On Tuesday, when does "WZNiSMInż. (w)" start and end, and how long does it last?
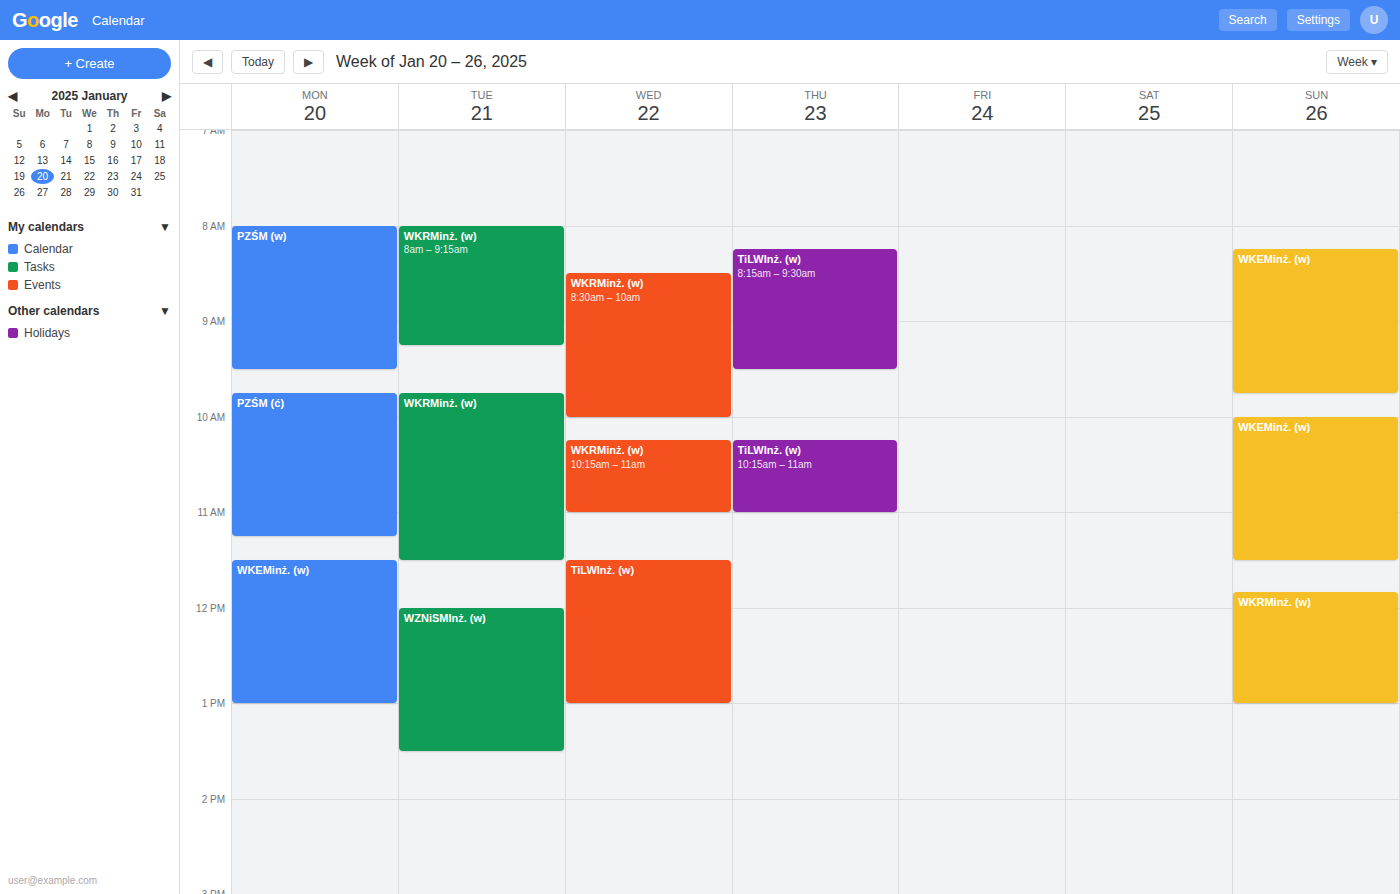
12:00 PM to 1:30 PM, 1 hour 30 minutes